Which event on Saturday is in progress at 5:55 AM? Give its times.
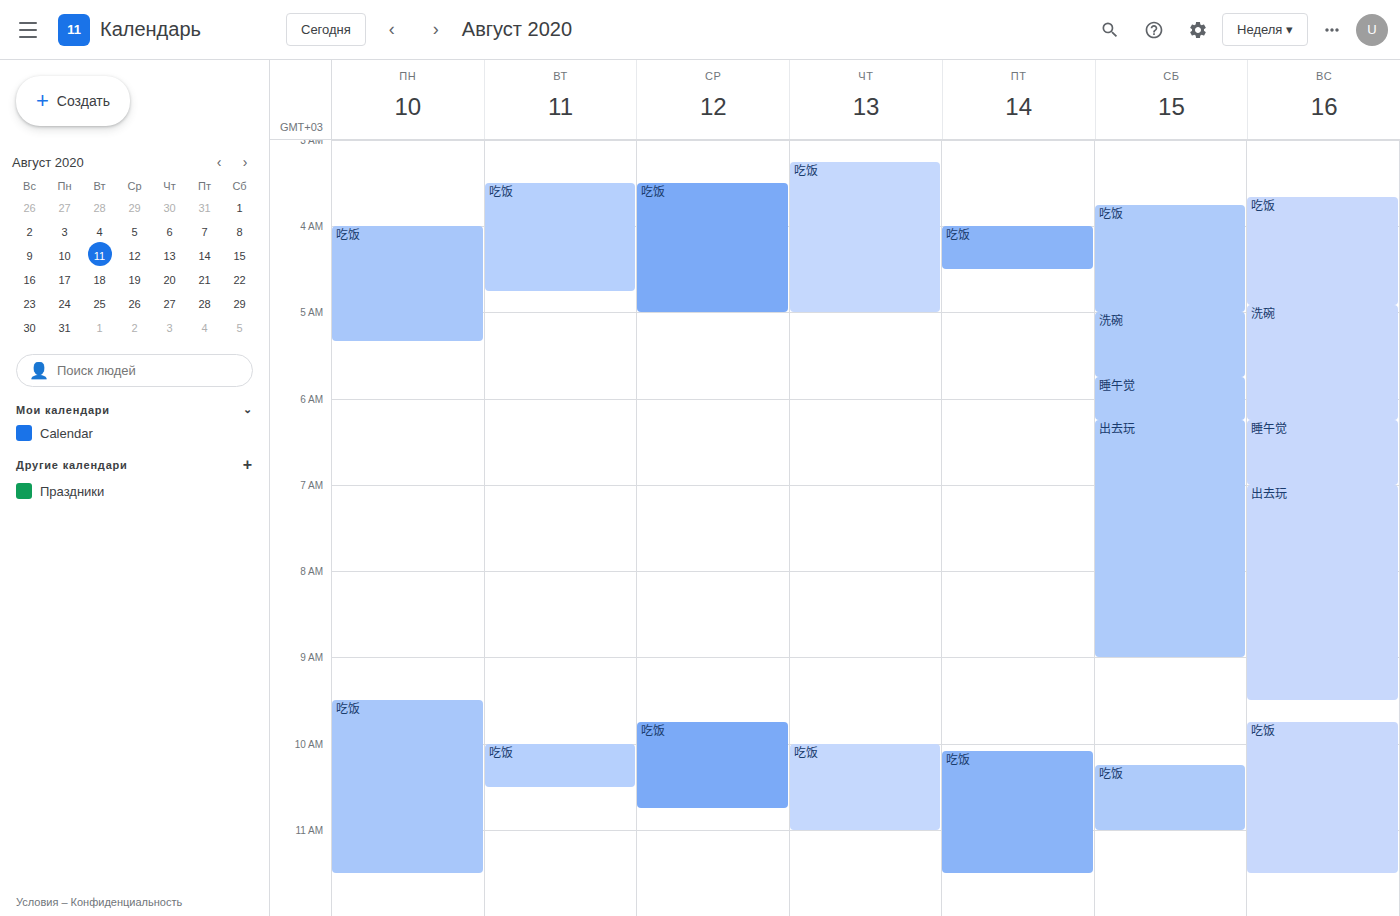
"睡午觉", 5:45 AM to 6:15 AM